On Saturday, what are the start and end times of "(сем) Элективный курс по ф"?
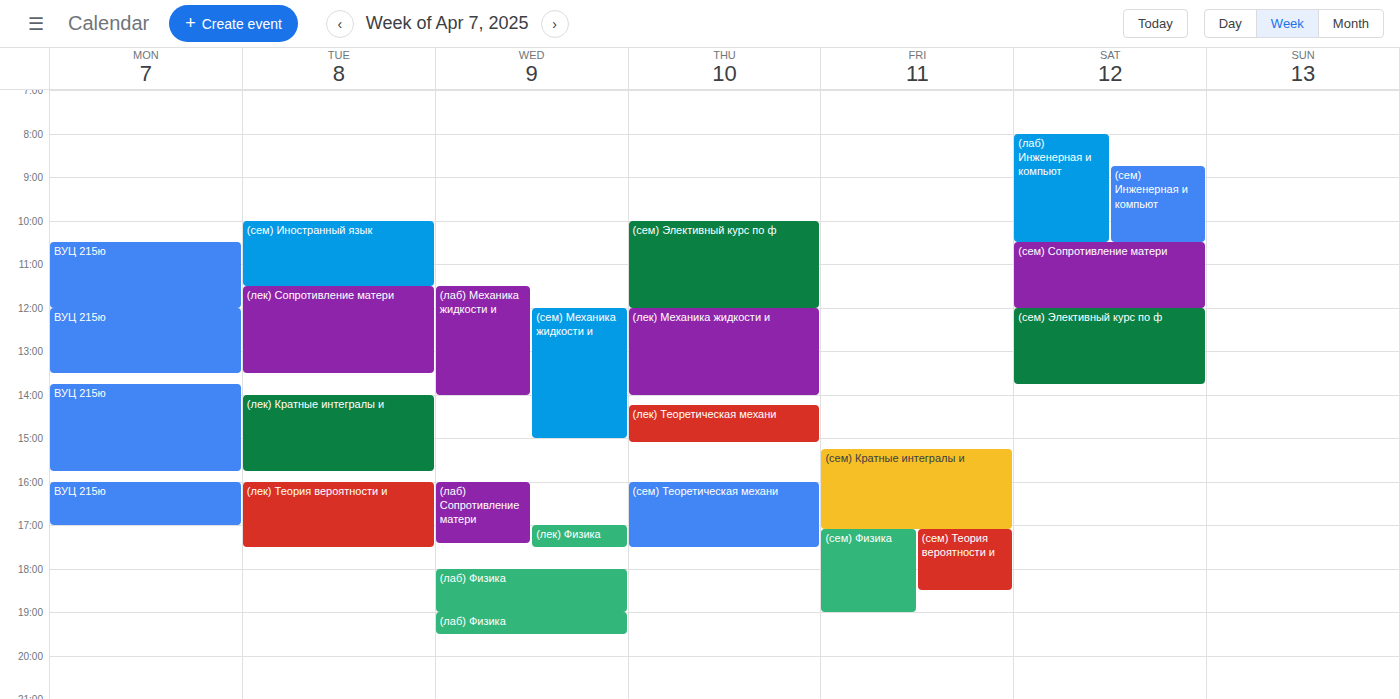
12:00 PM to 1:45 PM